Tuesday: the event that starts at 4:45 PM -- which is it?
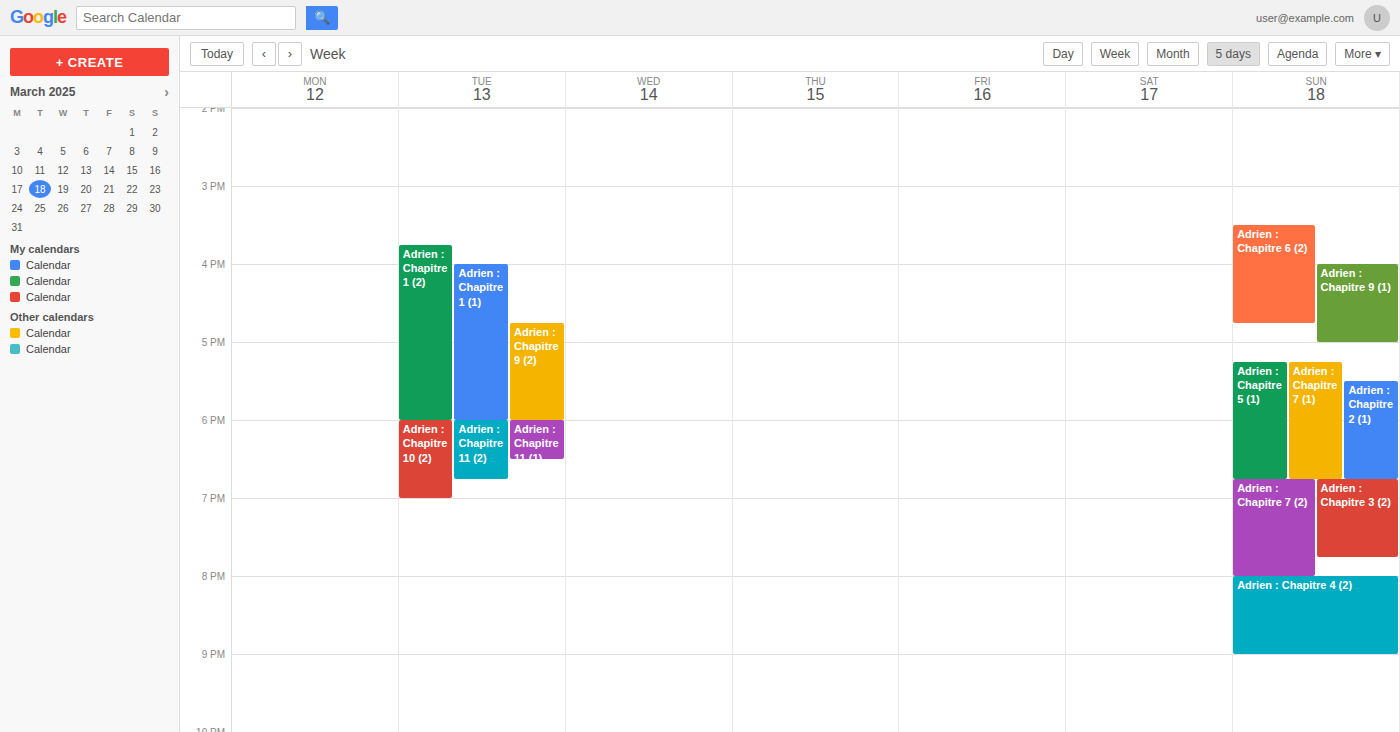
"Adrien : Chapitre 9 (2)"